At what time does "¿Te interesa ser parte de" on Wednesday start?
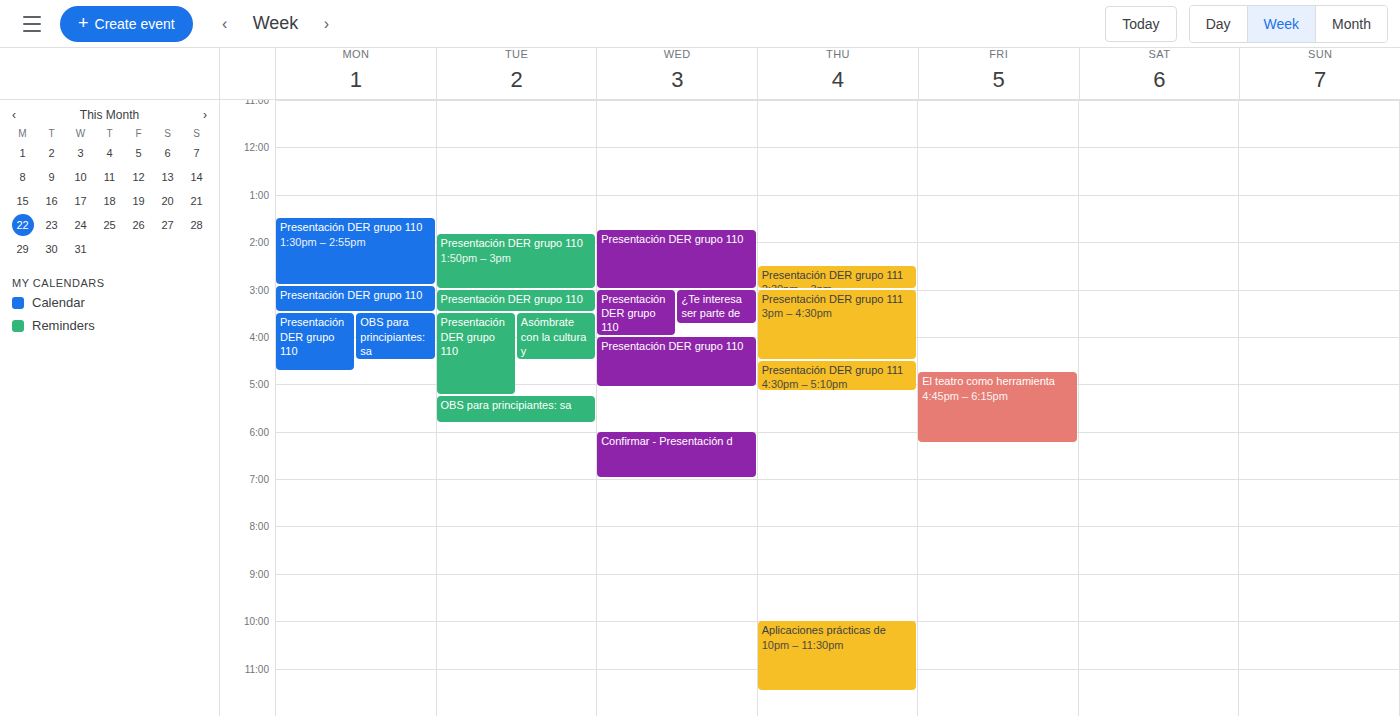
3:00 PM